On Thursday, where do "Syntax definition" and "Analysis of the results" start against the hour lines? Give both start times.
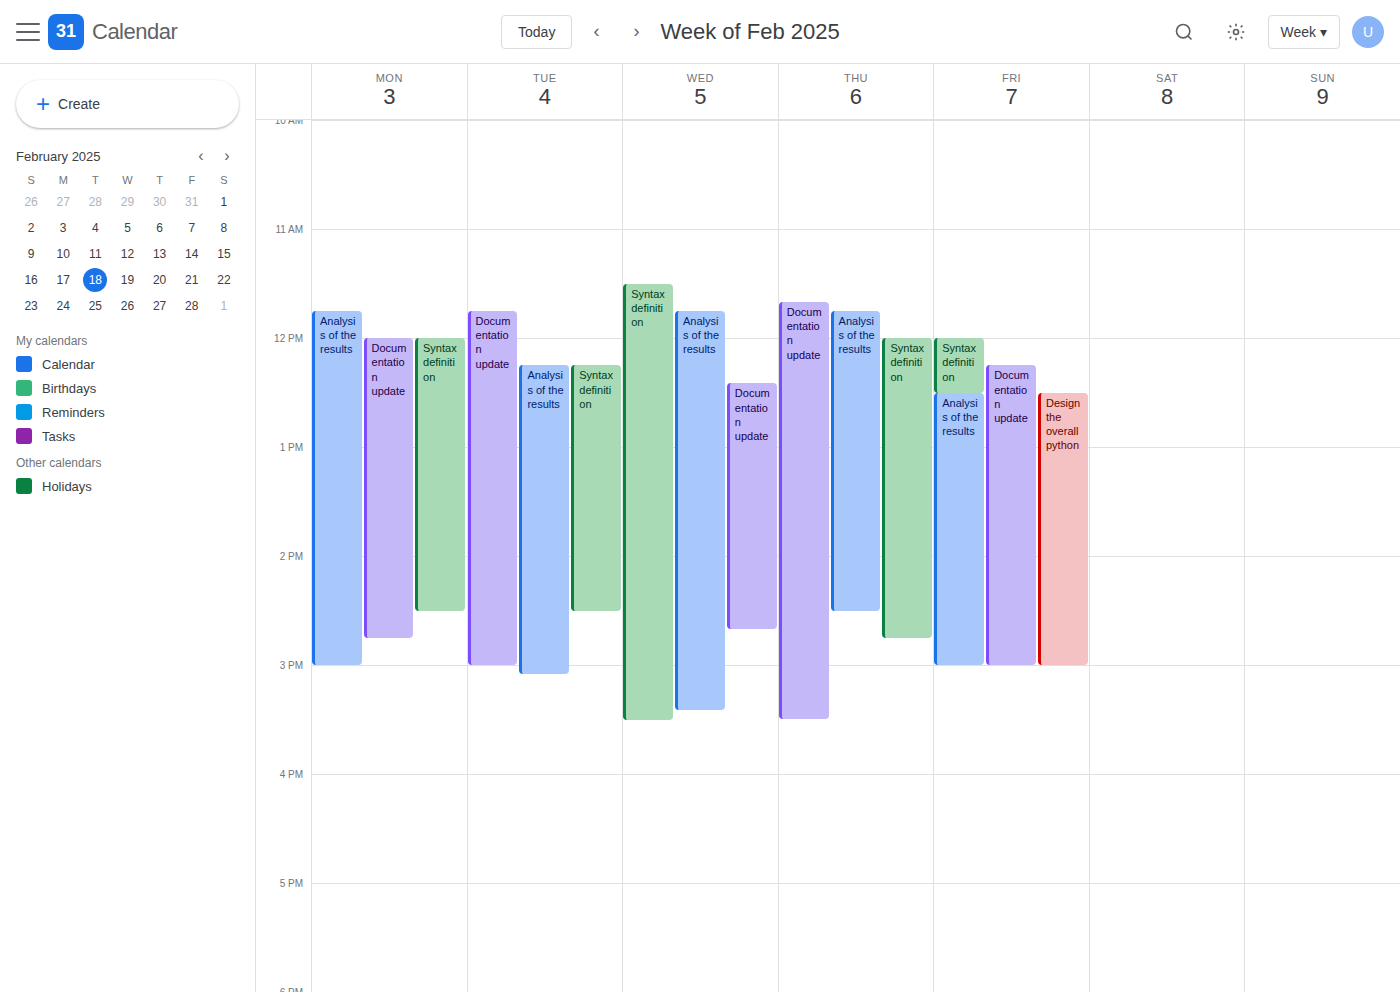
"Syntax definition": 12:00 PM, exactly on the 12 PM line. "Analysis of the results": 11:45 AM, neither: three quarters of the way from the 11 AM line to the 12 PM line.